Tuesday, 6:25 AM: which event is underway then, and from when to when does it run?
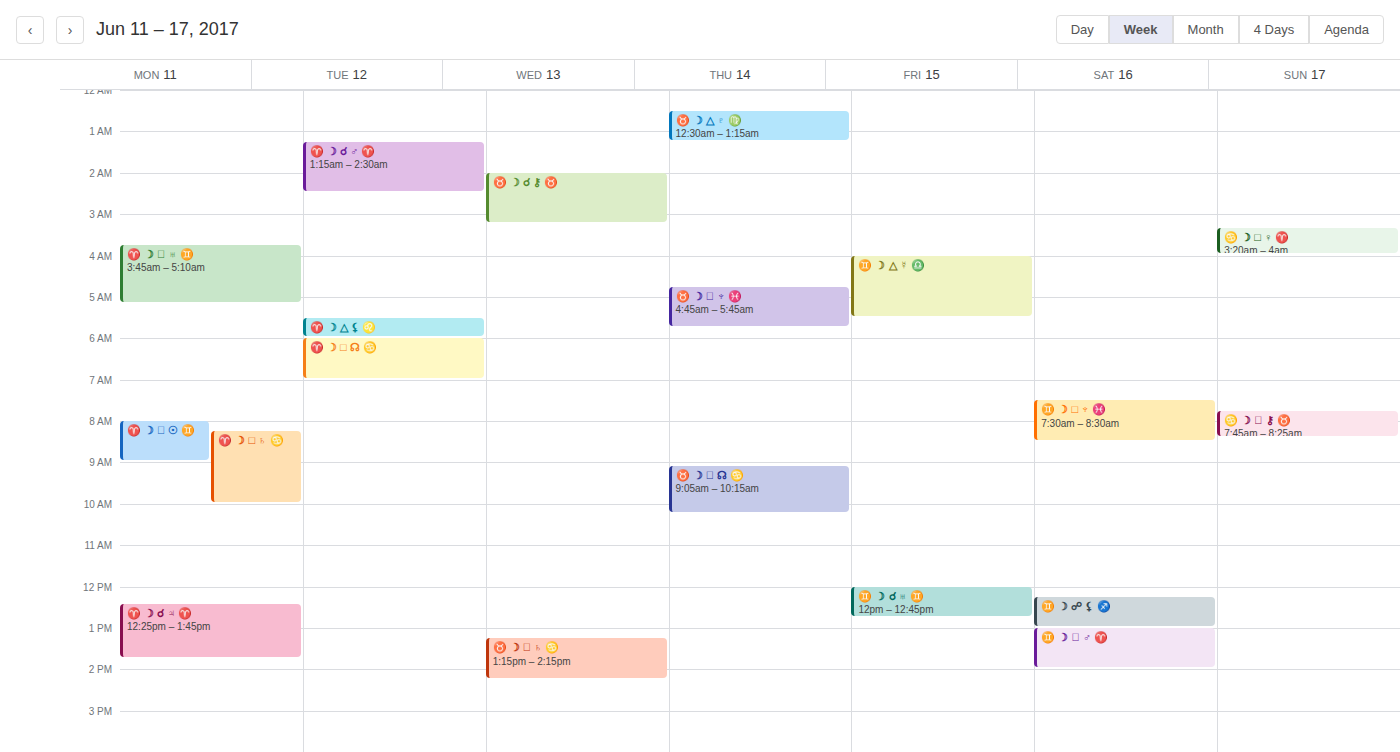
"♈️ ☽ □ ☊ ♋️", 6:00 AM to 7:00 AM